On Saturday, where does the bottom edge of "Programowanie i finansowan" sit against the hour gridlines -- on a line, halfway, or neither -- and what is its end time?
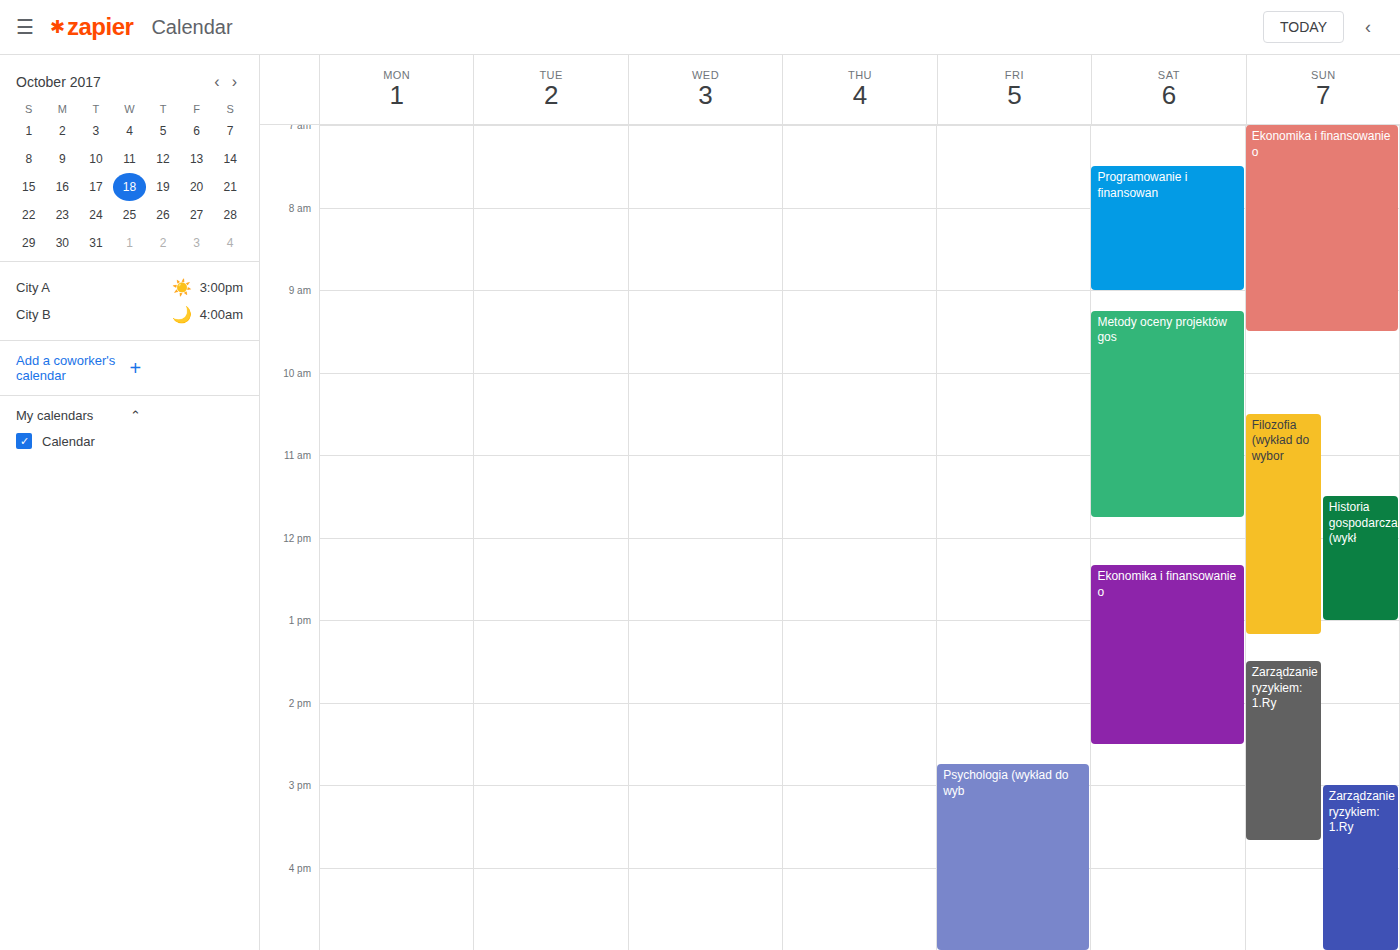
9:00 AM -- exactly on the 9 AM line.